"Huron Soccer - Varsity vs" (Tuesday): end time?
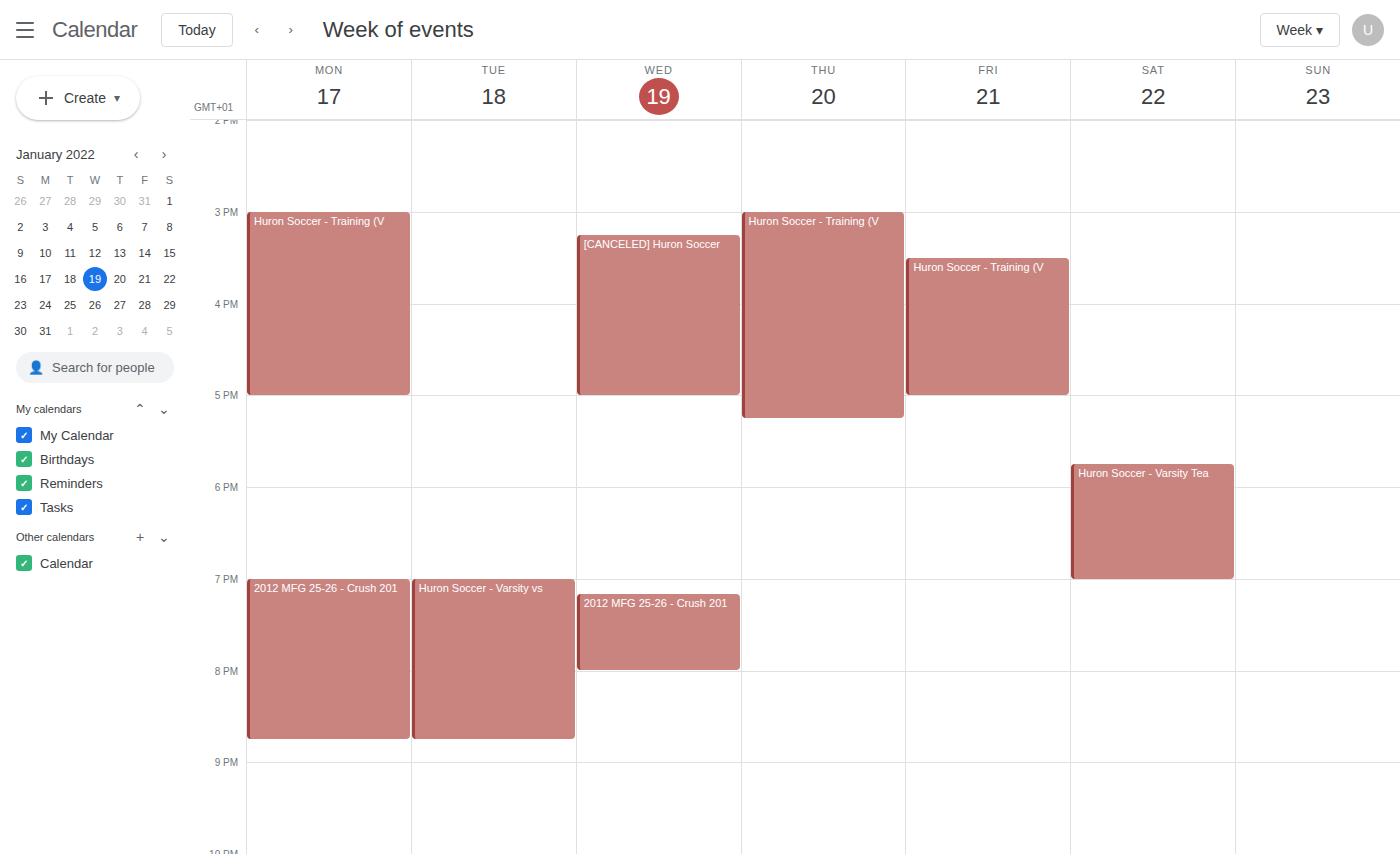
8:45 PM